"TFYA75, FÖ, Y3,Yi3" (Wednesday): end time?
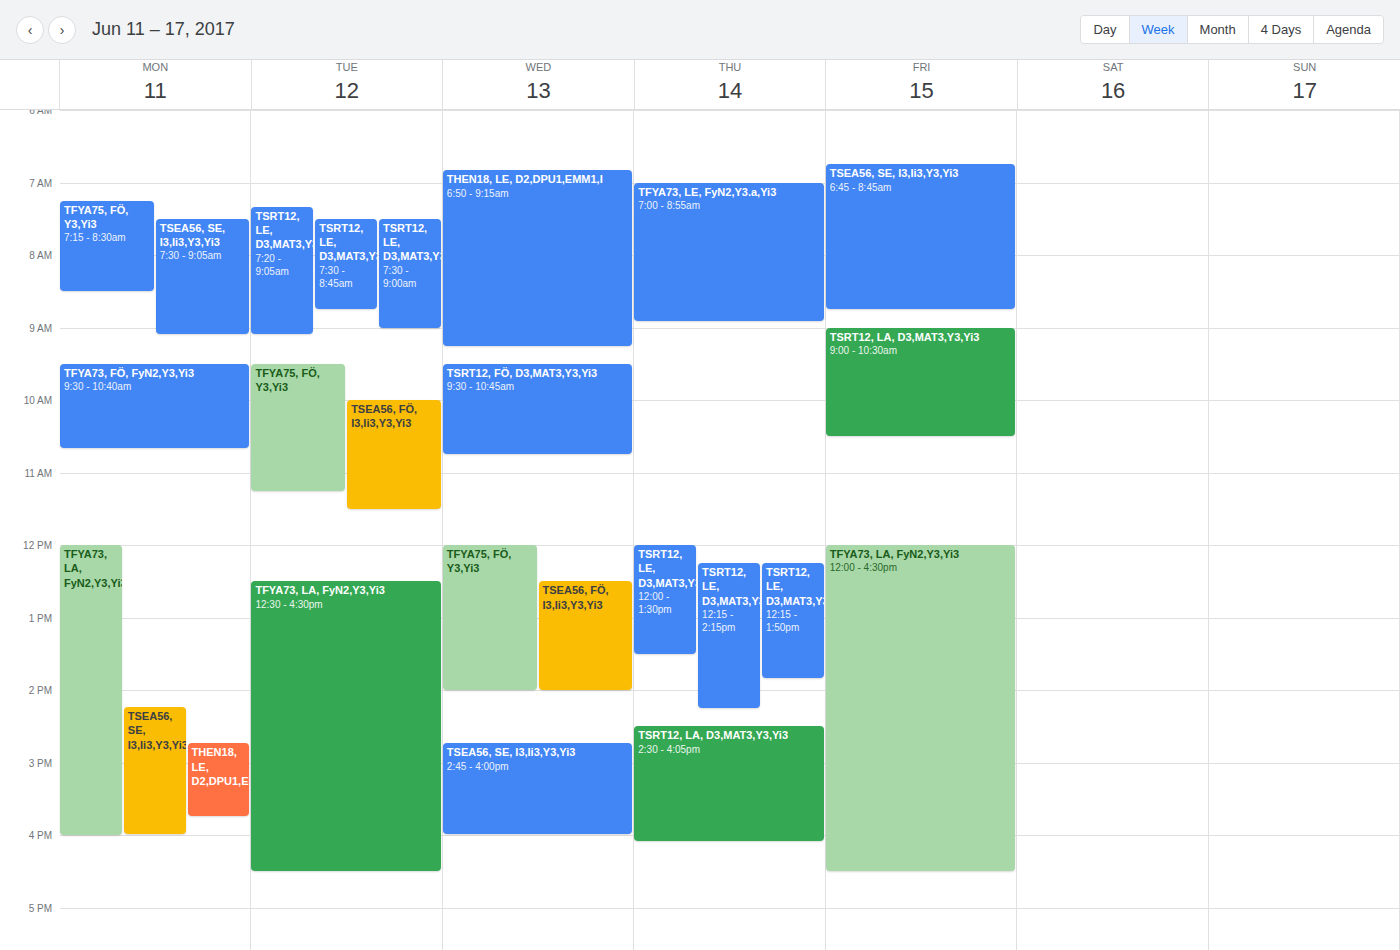
2:00 PM